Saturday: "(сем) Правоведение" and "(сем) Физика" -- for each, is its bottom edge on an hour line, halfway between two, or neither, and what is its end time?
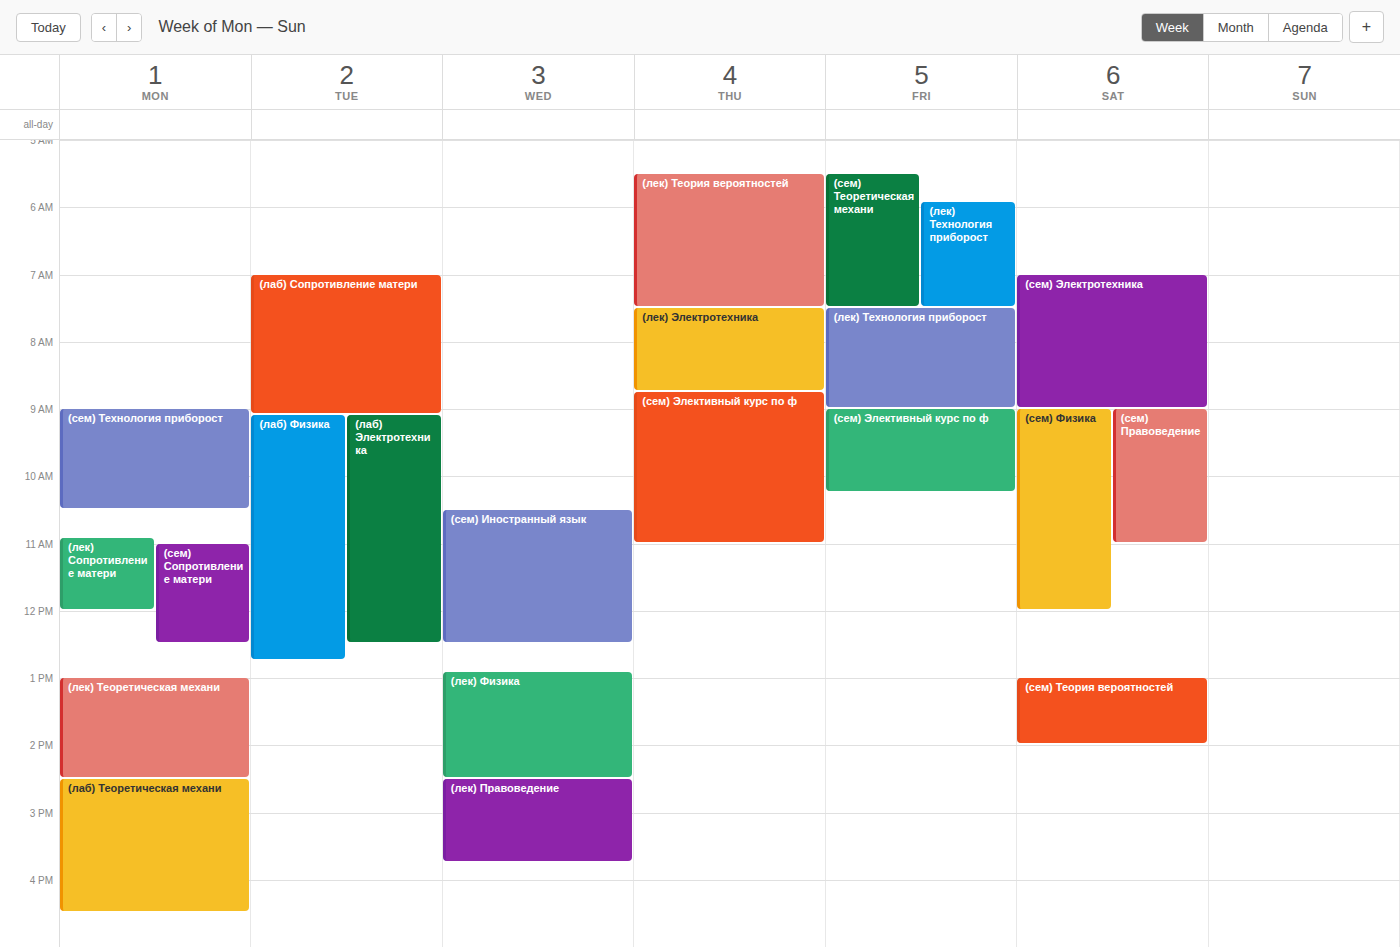
"(сем) Правоведение": 11:00, exactly on the 11:00 line. "(сем) Физика": 12:00, exactly on the 12:00 line.